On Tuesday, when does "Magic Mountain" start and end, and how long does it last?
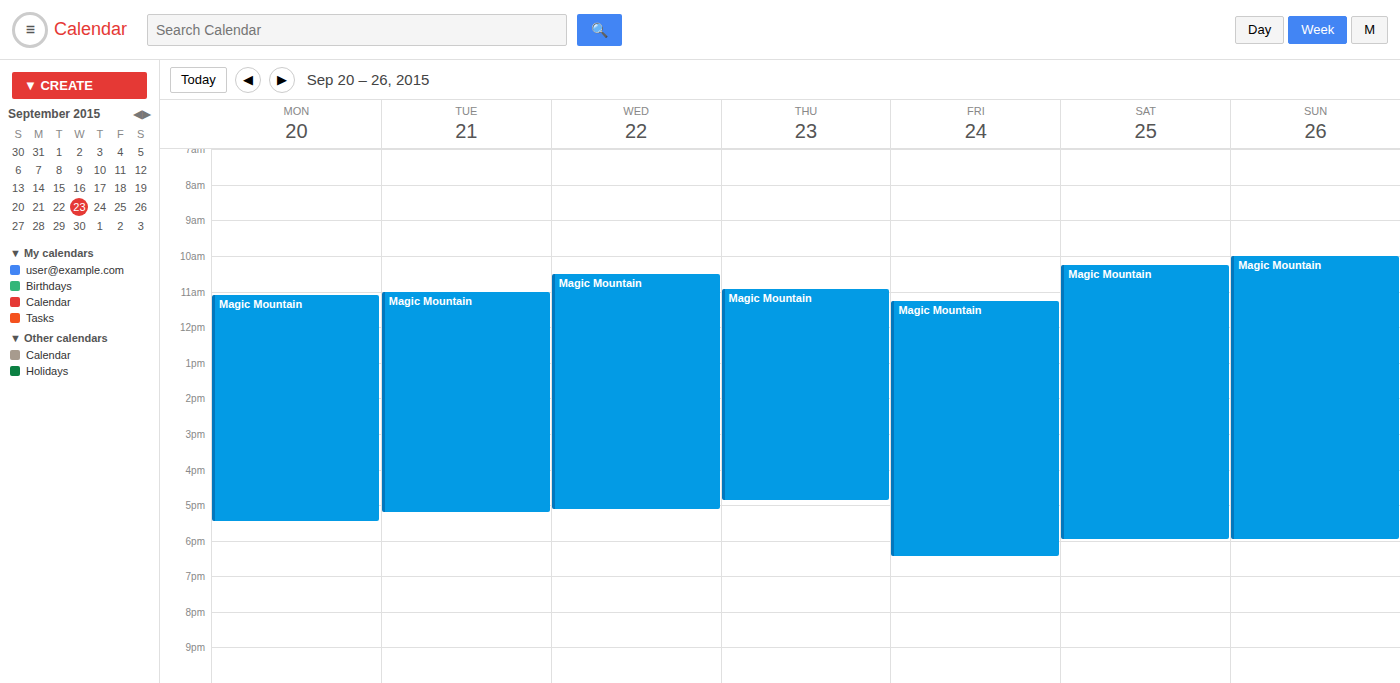
11:00 AM to 5:15 PM, 6 hours 15 minutes